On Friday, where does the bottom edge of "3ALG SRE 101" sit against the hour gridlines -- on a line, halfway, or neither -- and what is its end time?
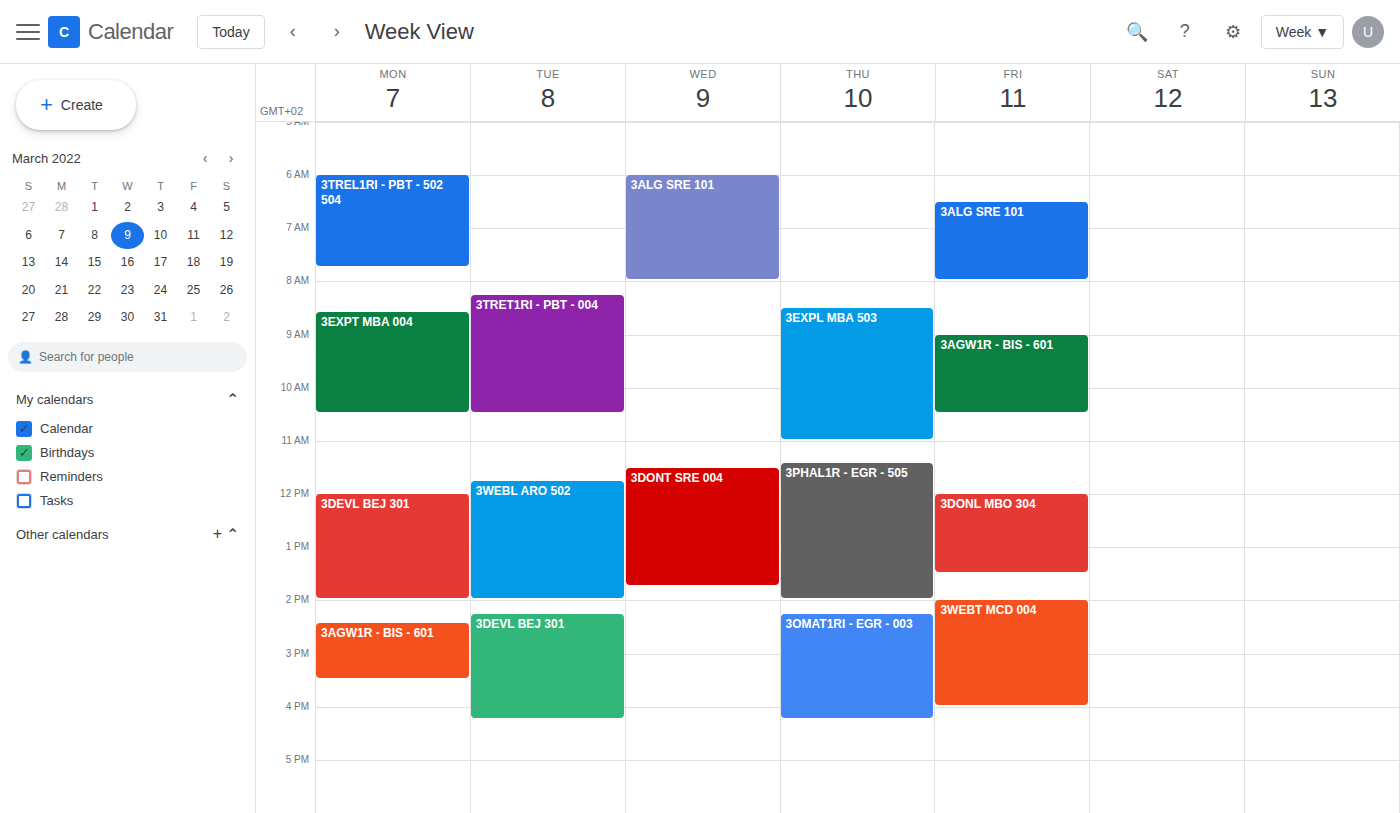
8:00 AM -- exactly on the 8 AM line.